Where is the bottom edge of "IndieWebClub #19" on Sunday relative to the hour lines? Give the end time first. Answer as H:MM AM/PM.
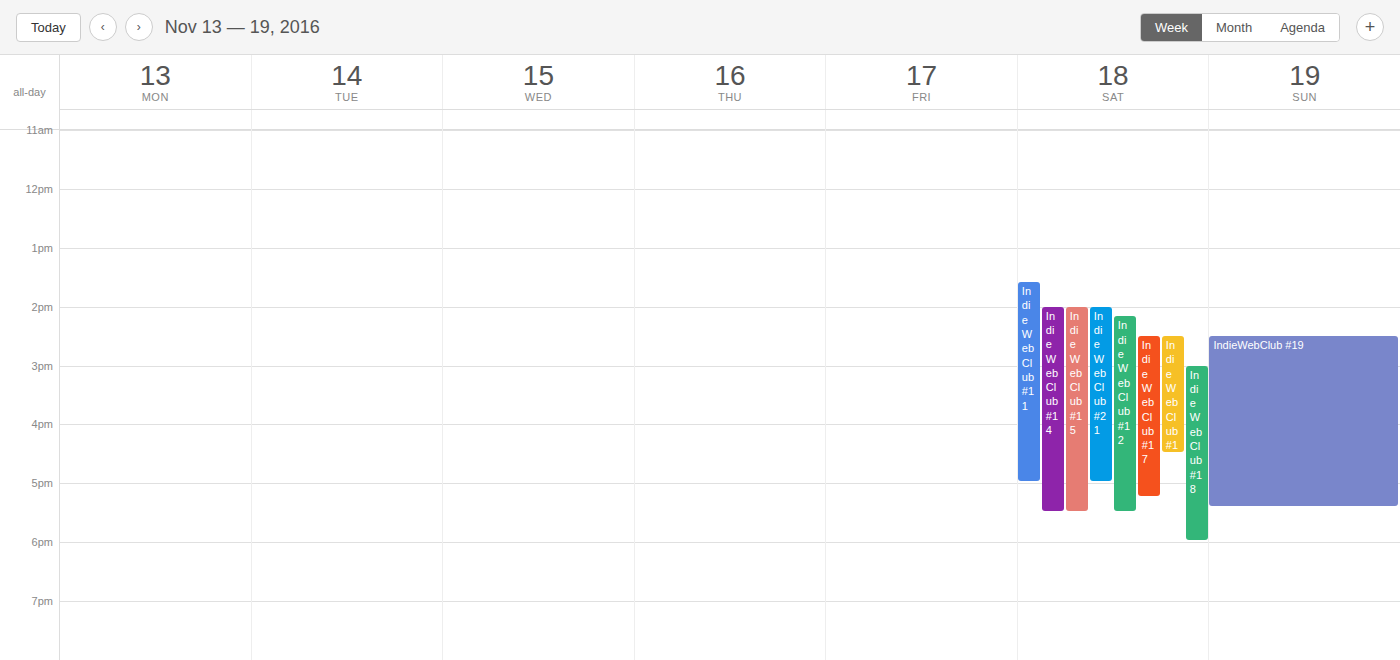
5:25 PM -- neither: 25 minutes below the 5 PM line and 35 minutes above the 6 PM line.